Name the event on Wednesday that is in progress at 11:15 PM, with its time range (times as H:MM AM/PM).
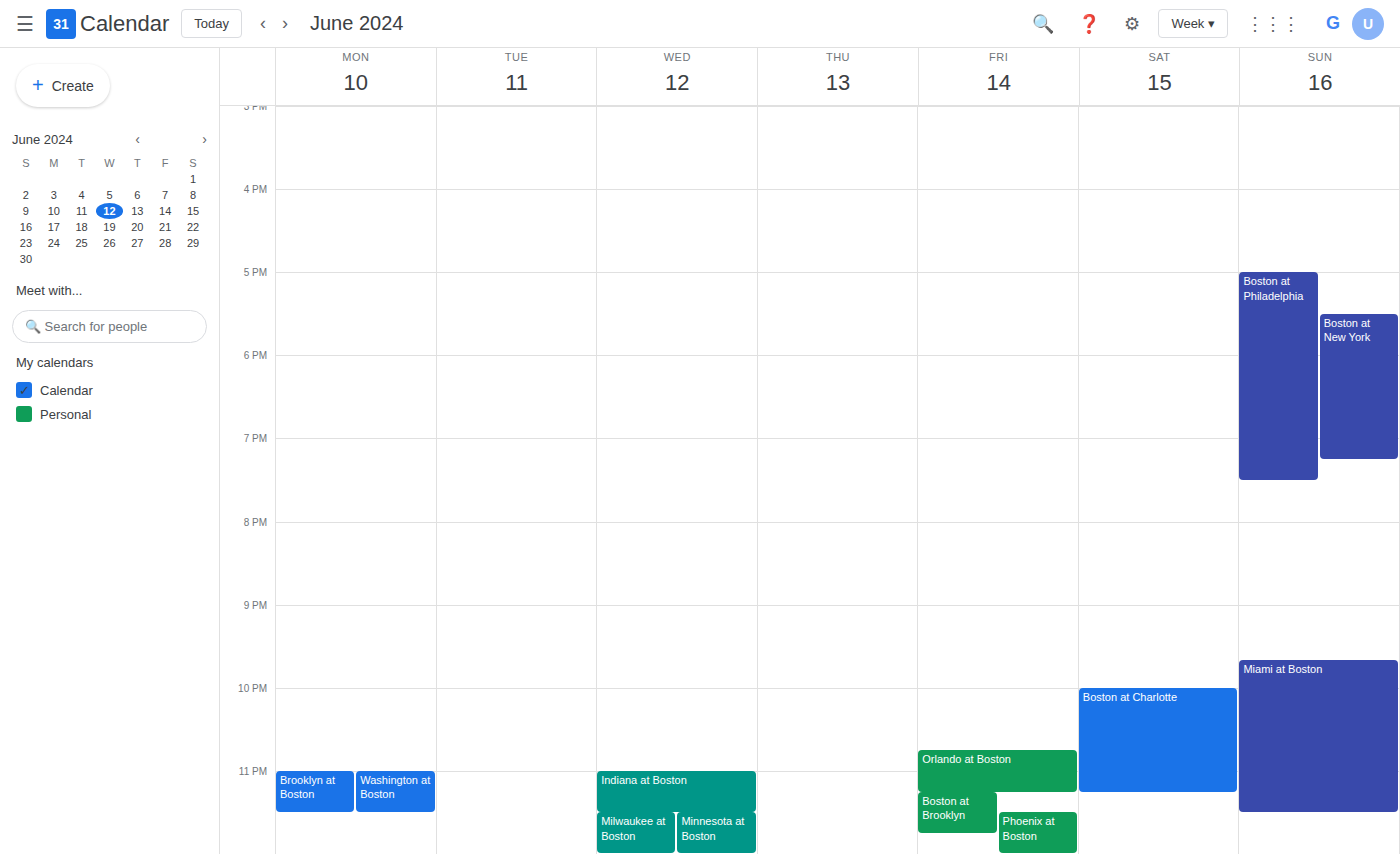
"Indiana at Boston", 11:00 PM to 11:30 PM